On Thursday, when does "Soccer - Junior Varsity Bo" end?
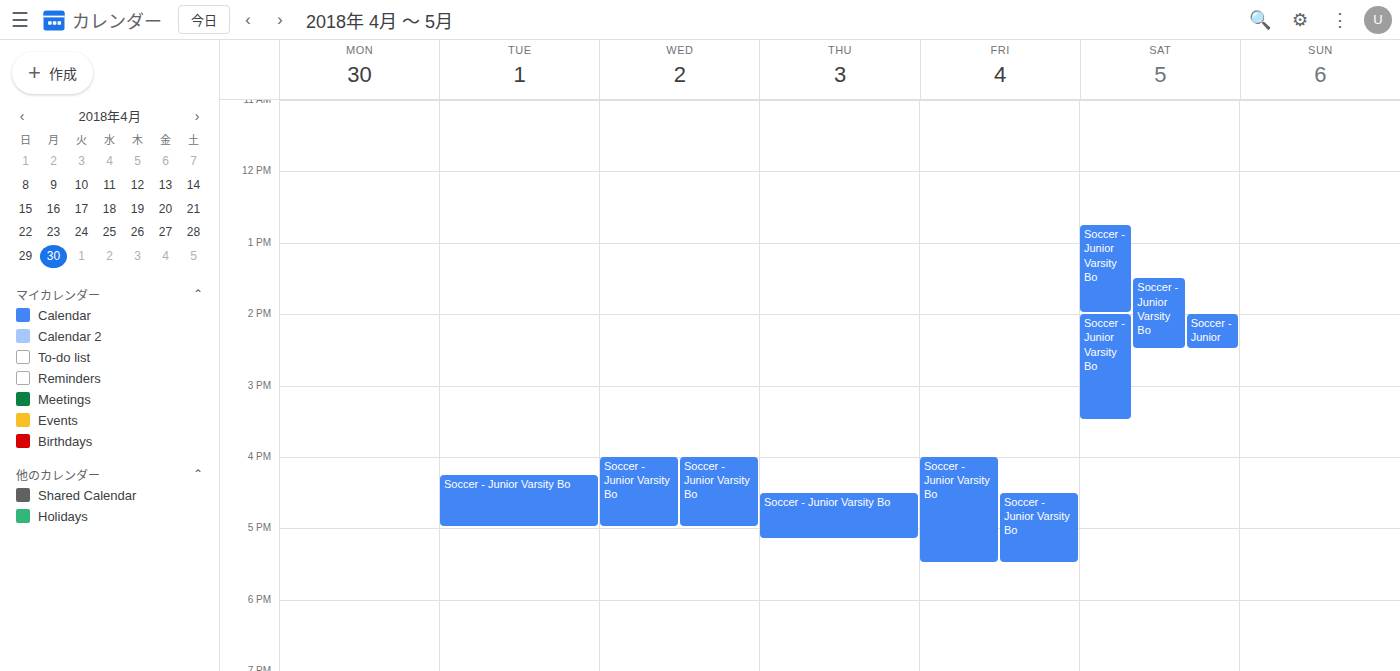
17:10